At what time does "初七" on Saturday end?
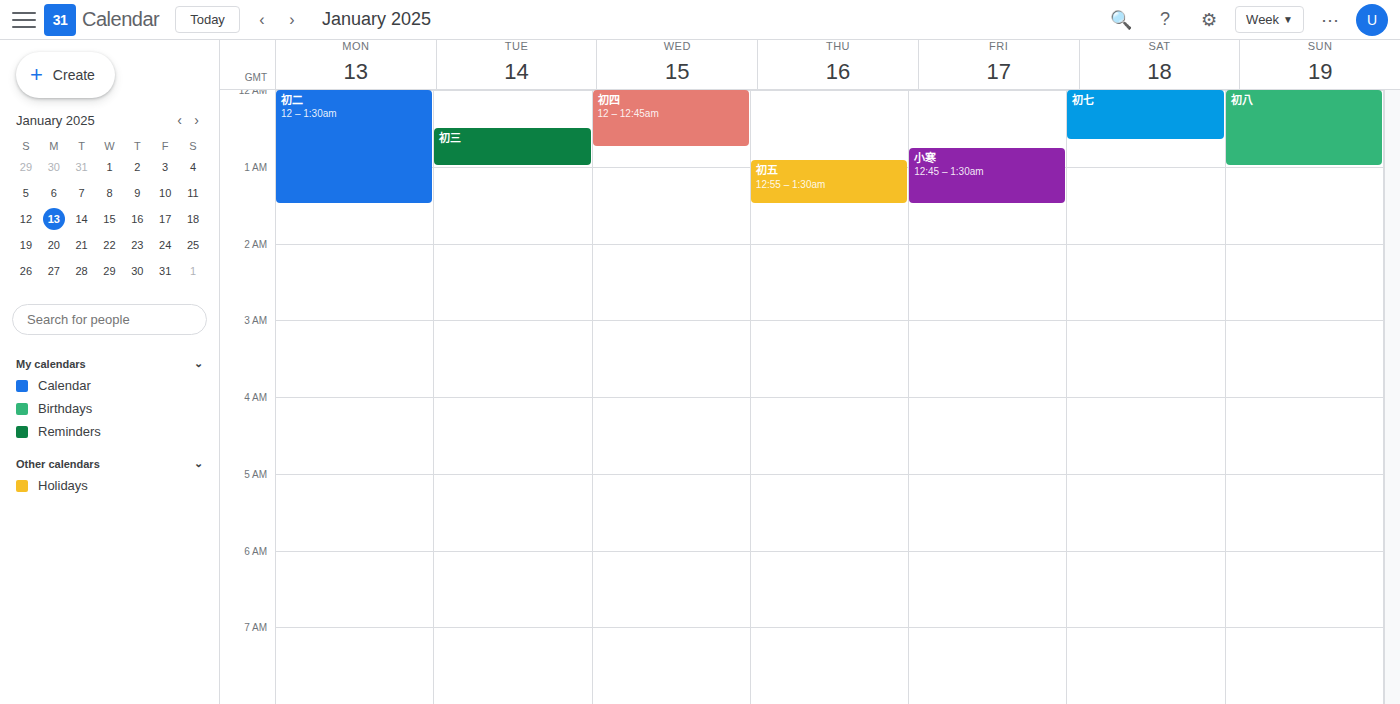
12:40 AM